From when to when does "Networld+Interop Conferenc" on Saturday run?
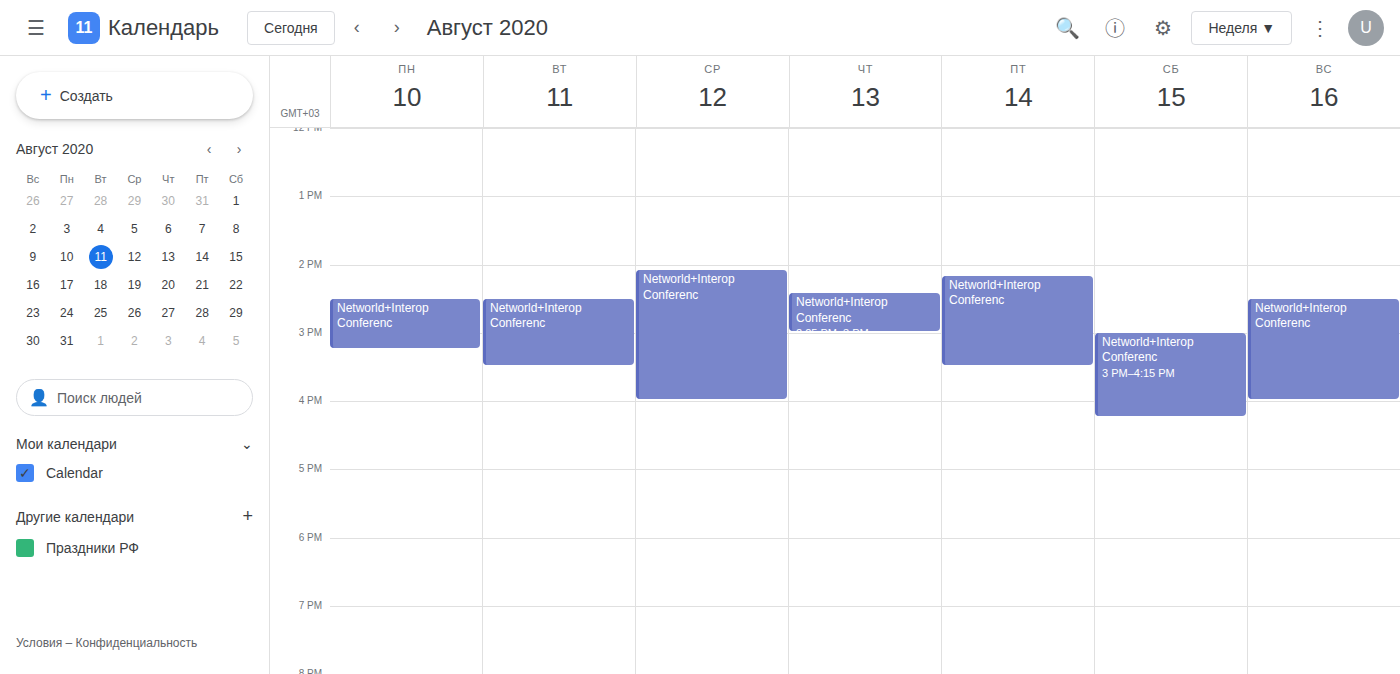
3:00 PM to 4:15 PM